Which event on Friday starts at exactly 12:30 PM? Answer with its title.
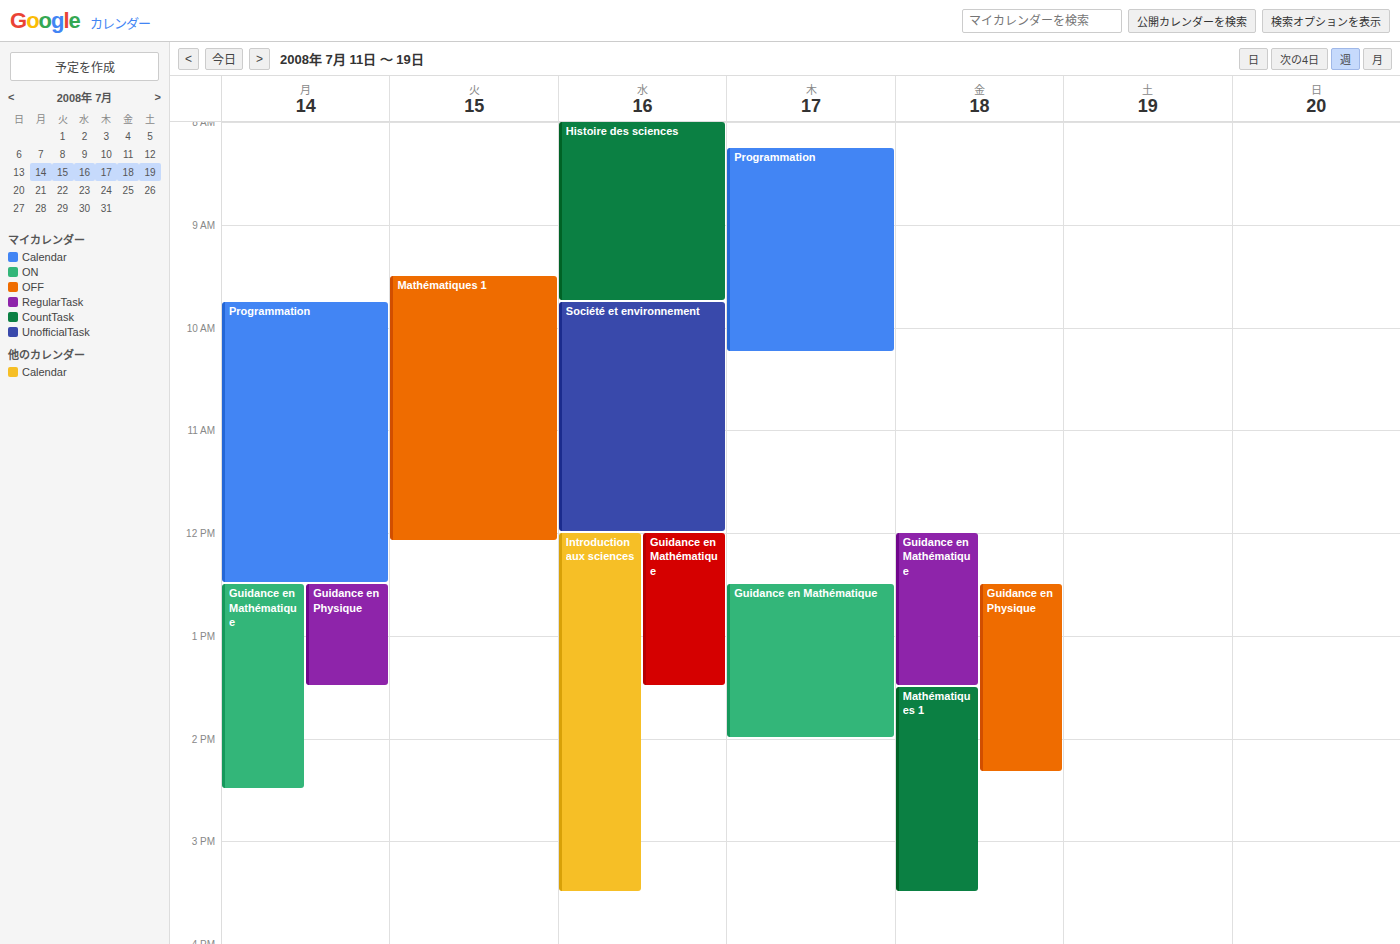
"Guidance en Physique"